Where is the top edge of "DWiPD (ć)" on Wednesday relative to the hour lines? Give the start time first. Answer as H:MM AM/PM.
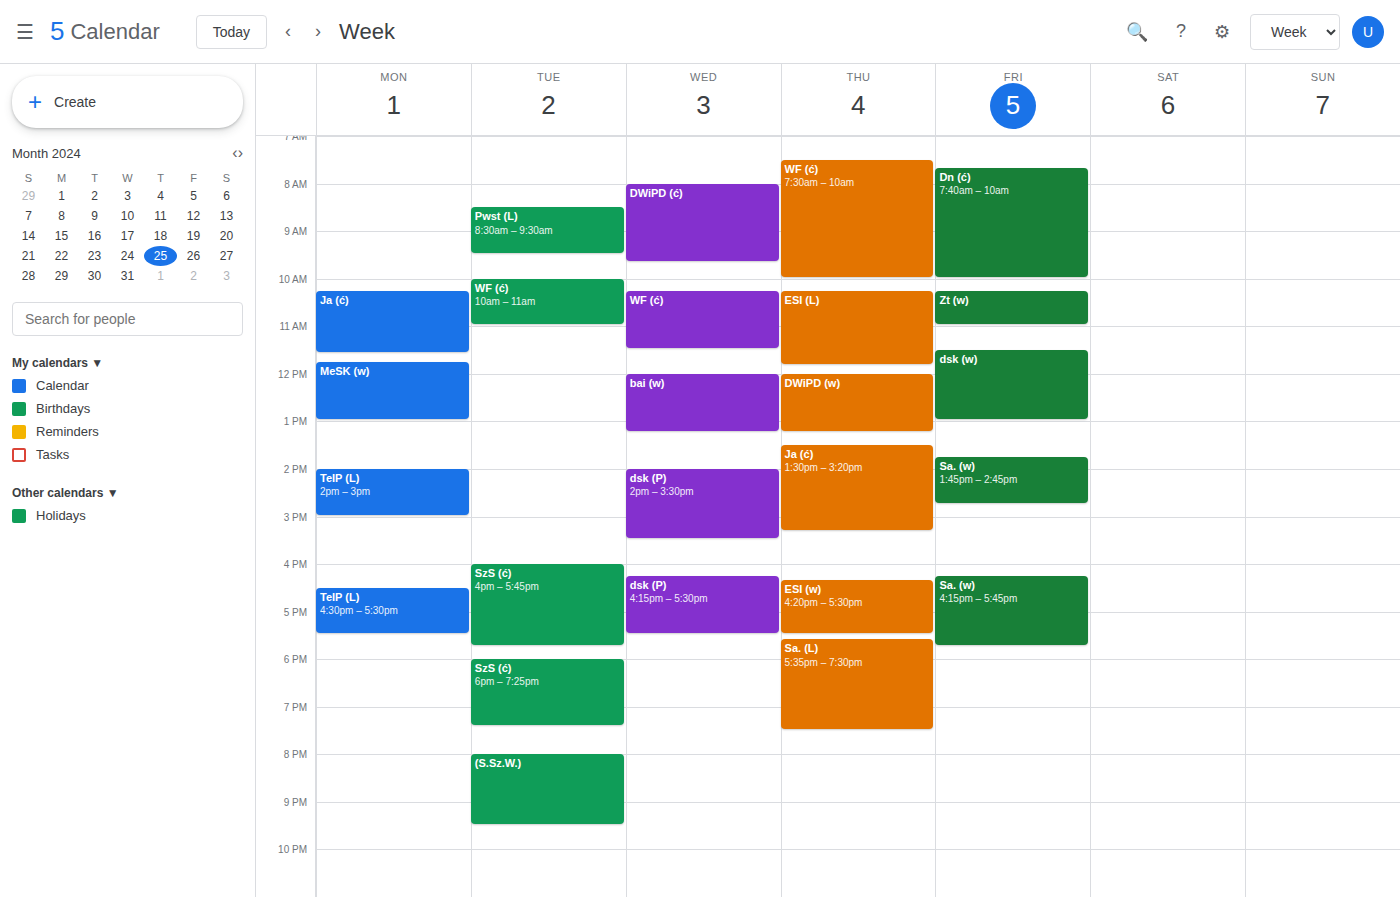
8:00 AM -- exactly on the 8 AM line.